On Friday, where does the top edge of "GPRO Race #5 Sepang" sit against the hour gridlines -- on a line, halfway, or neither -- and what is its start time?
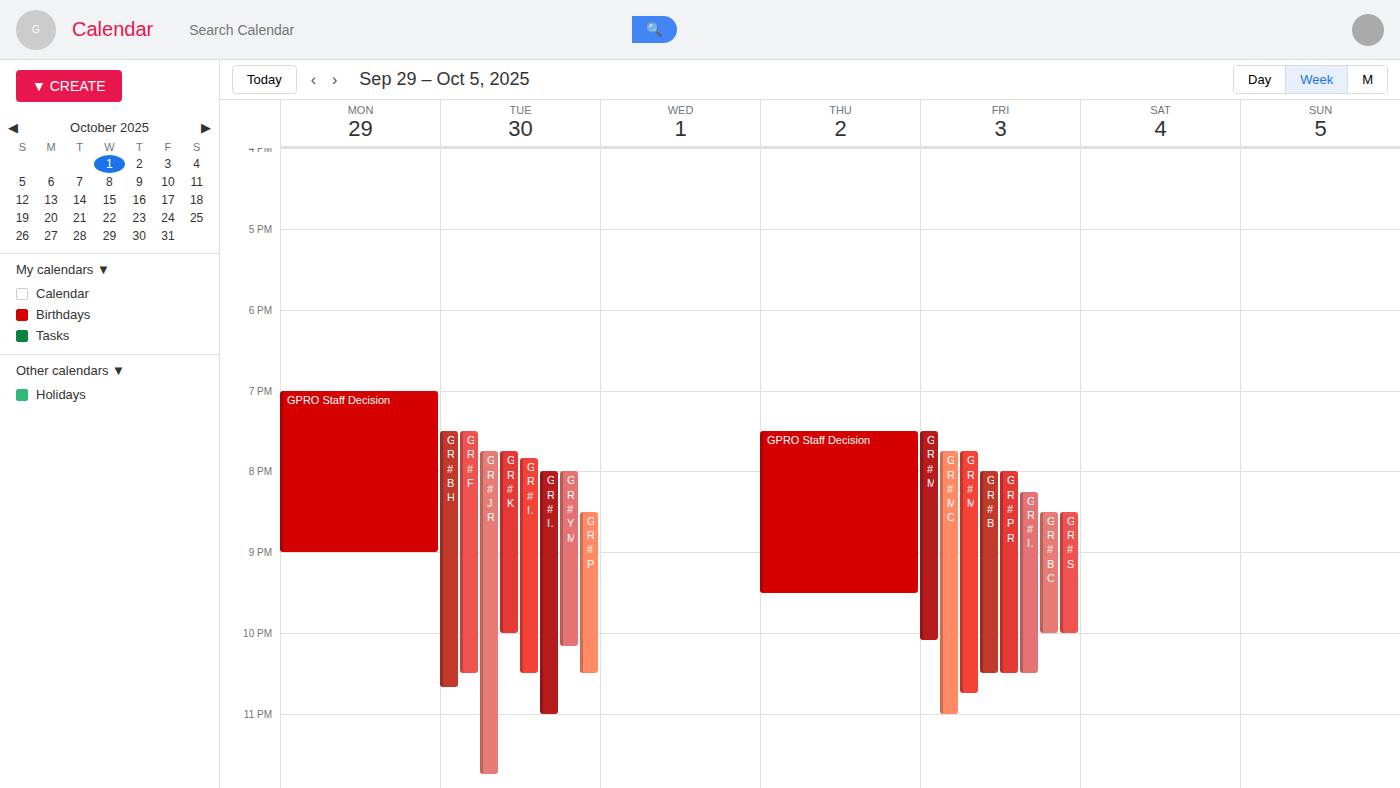
8:30 PM -- halfway between the 8 PM and 9 PM lines.